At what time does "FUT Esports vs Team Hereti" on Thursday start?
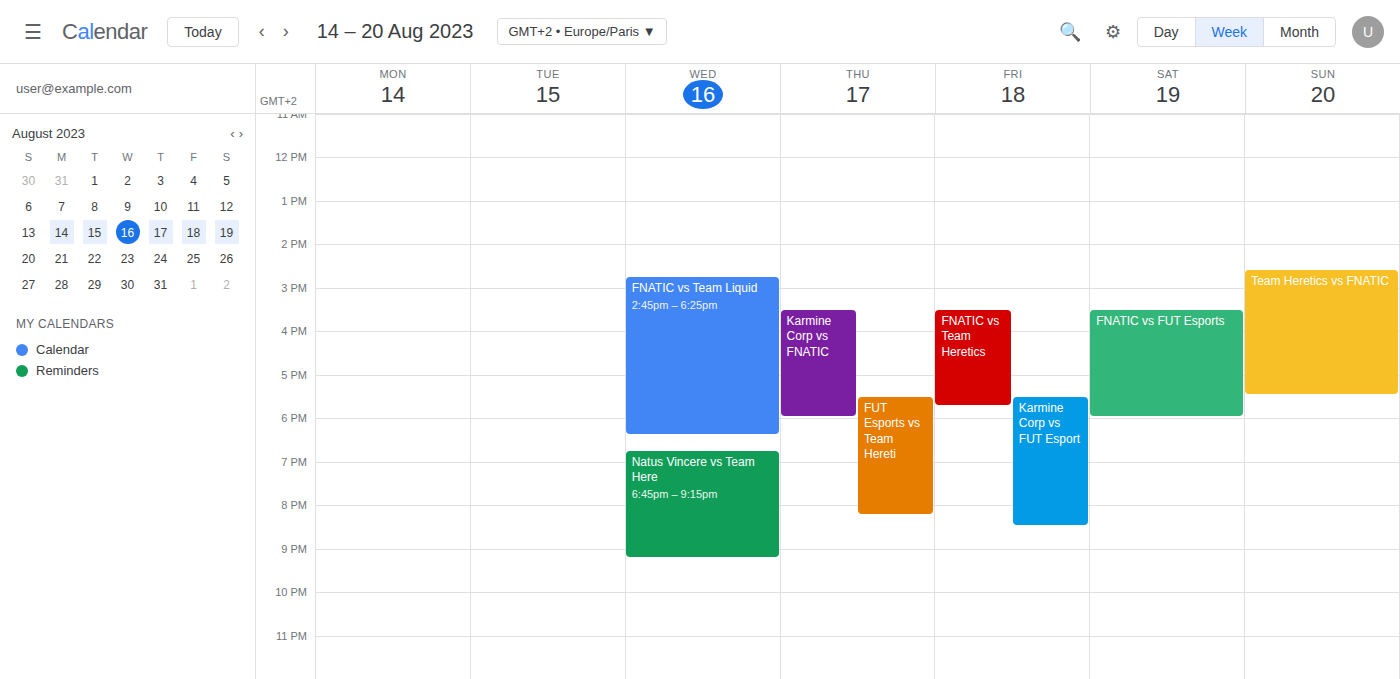
5:30 PM